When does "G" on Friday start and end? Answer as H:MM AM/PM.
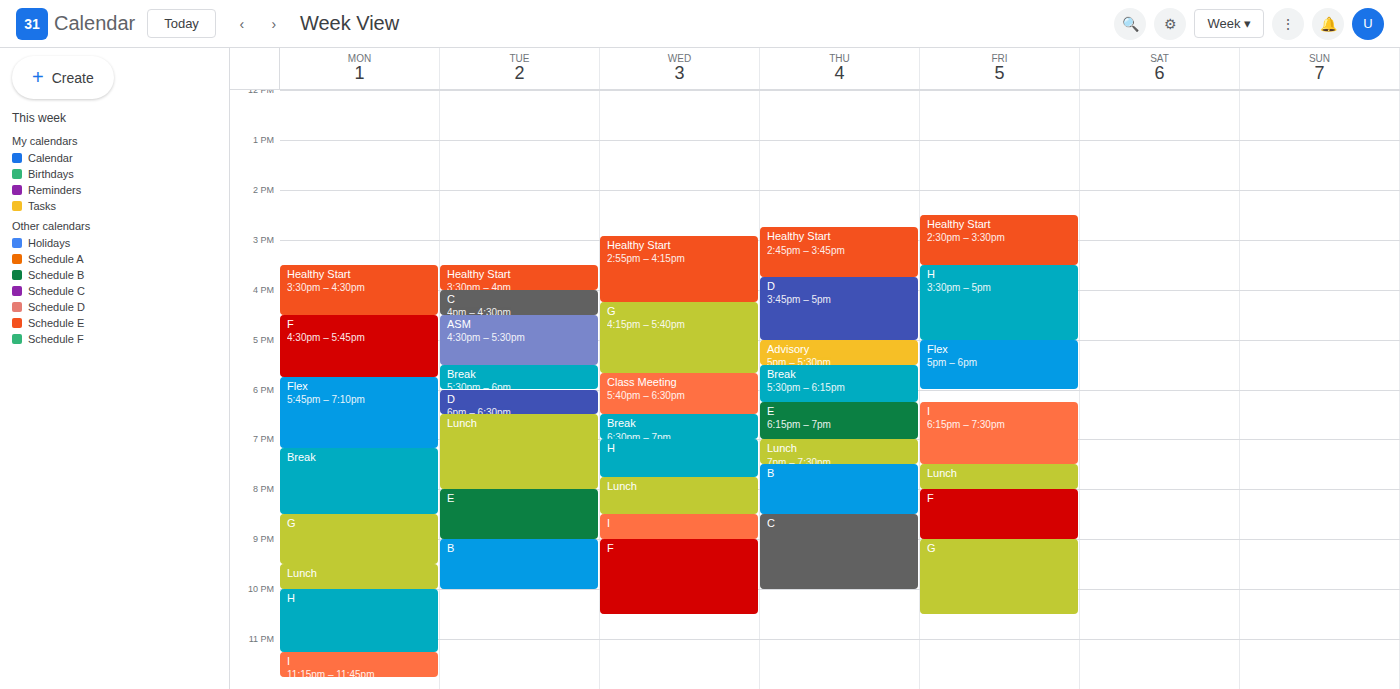
9:00 PM to 10:30 PM